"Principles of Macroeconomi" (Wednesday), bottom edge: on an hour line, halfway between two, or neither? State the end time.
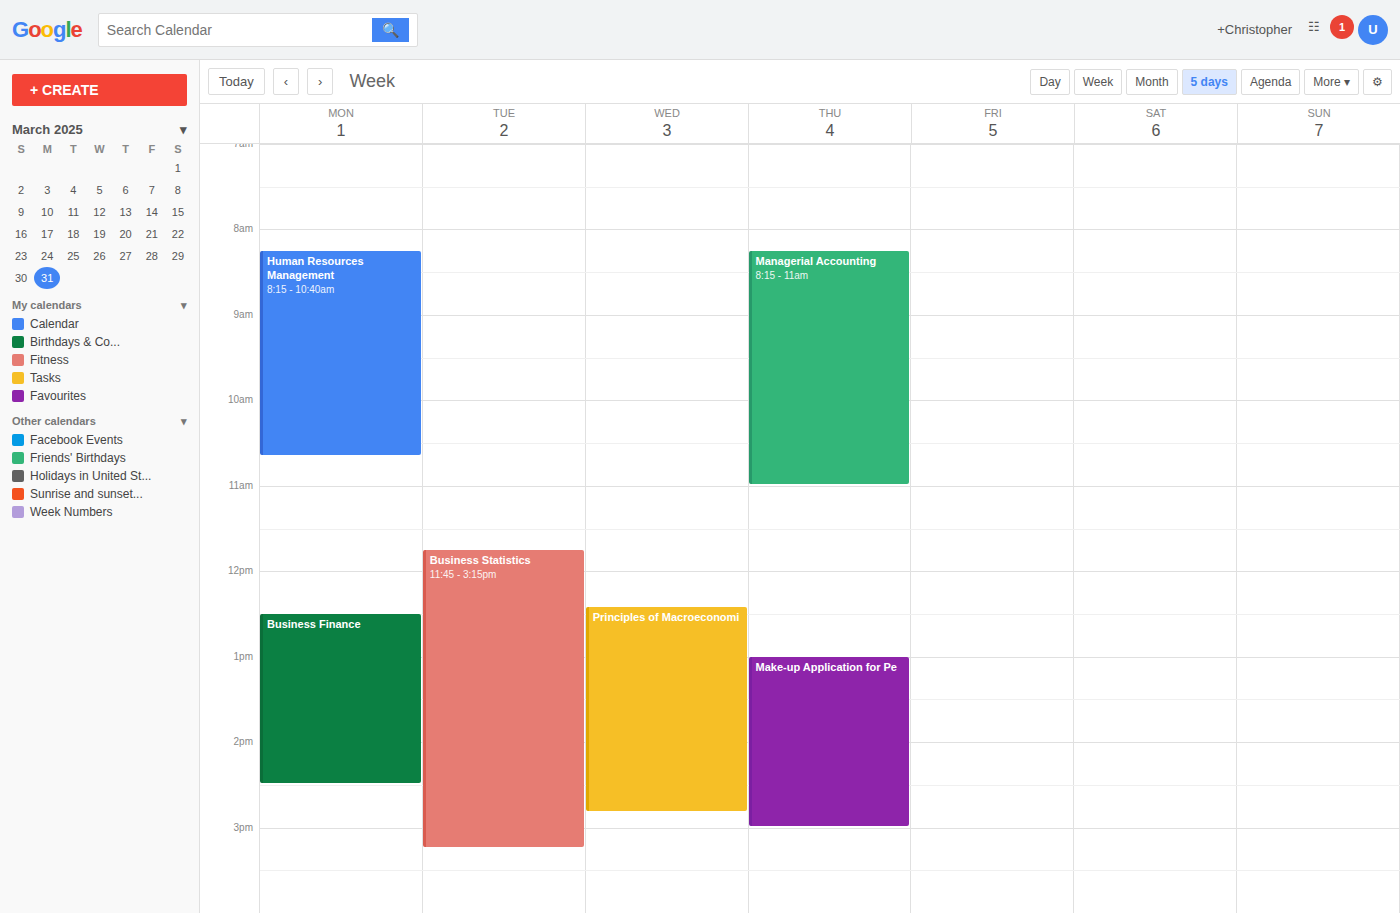
2:50 PM -- neither: 50 minutes below the 2 PM line and 10 minutes above the 3 PM line.